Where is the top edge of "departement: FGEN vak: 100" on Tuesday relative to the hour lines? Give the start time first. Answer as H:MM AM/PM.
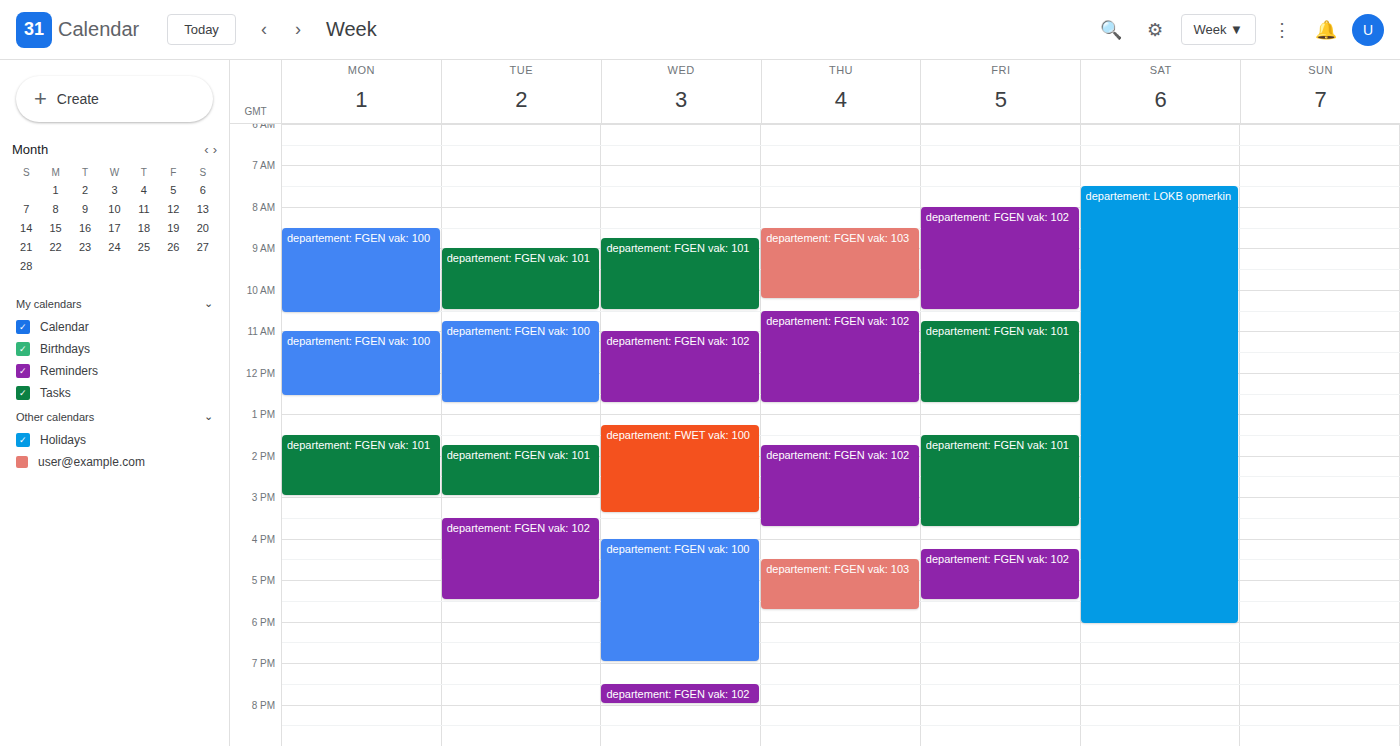
10:45 AM -- neither: three quarters of the way from the 10 AM line to the 11 AM line.